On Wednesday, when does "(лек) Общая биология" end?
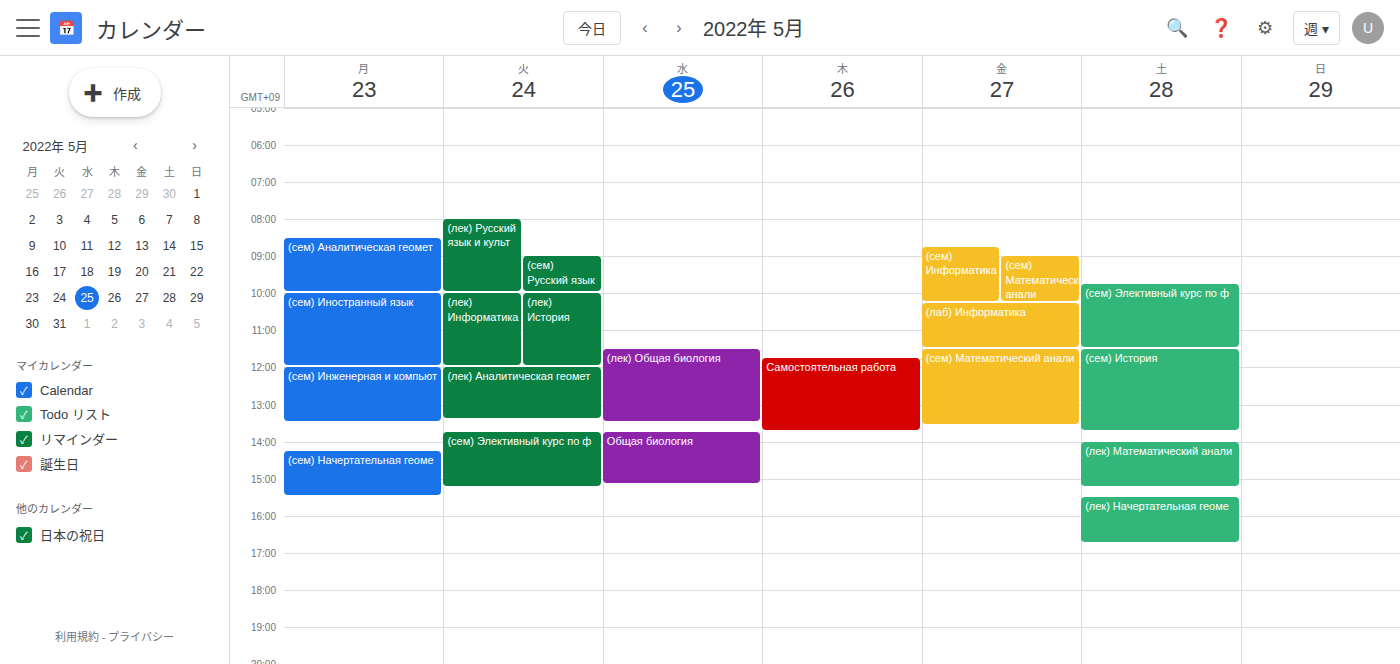
1:30 PM